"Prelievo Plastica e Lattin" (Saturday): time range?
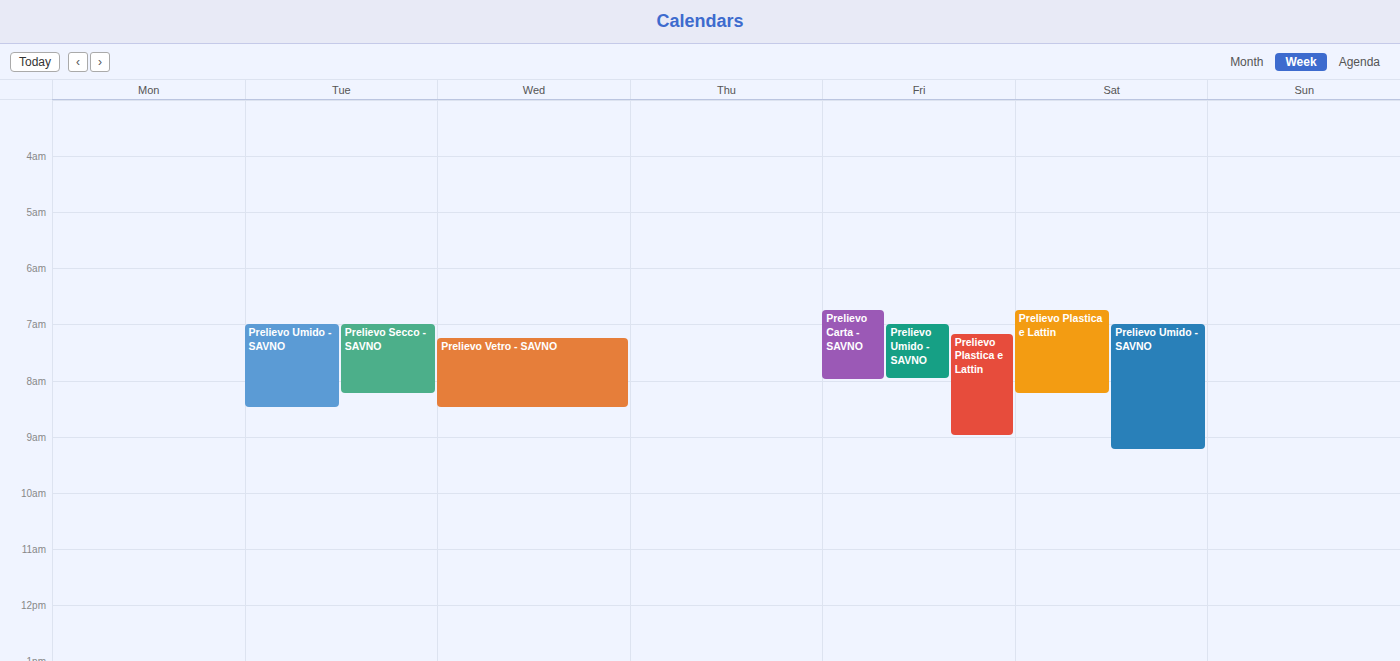
6:45 AM to 8:15 AM